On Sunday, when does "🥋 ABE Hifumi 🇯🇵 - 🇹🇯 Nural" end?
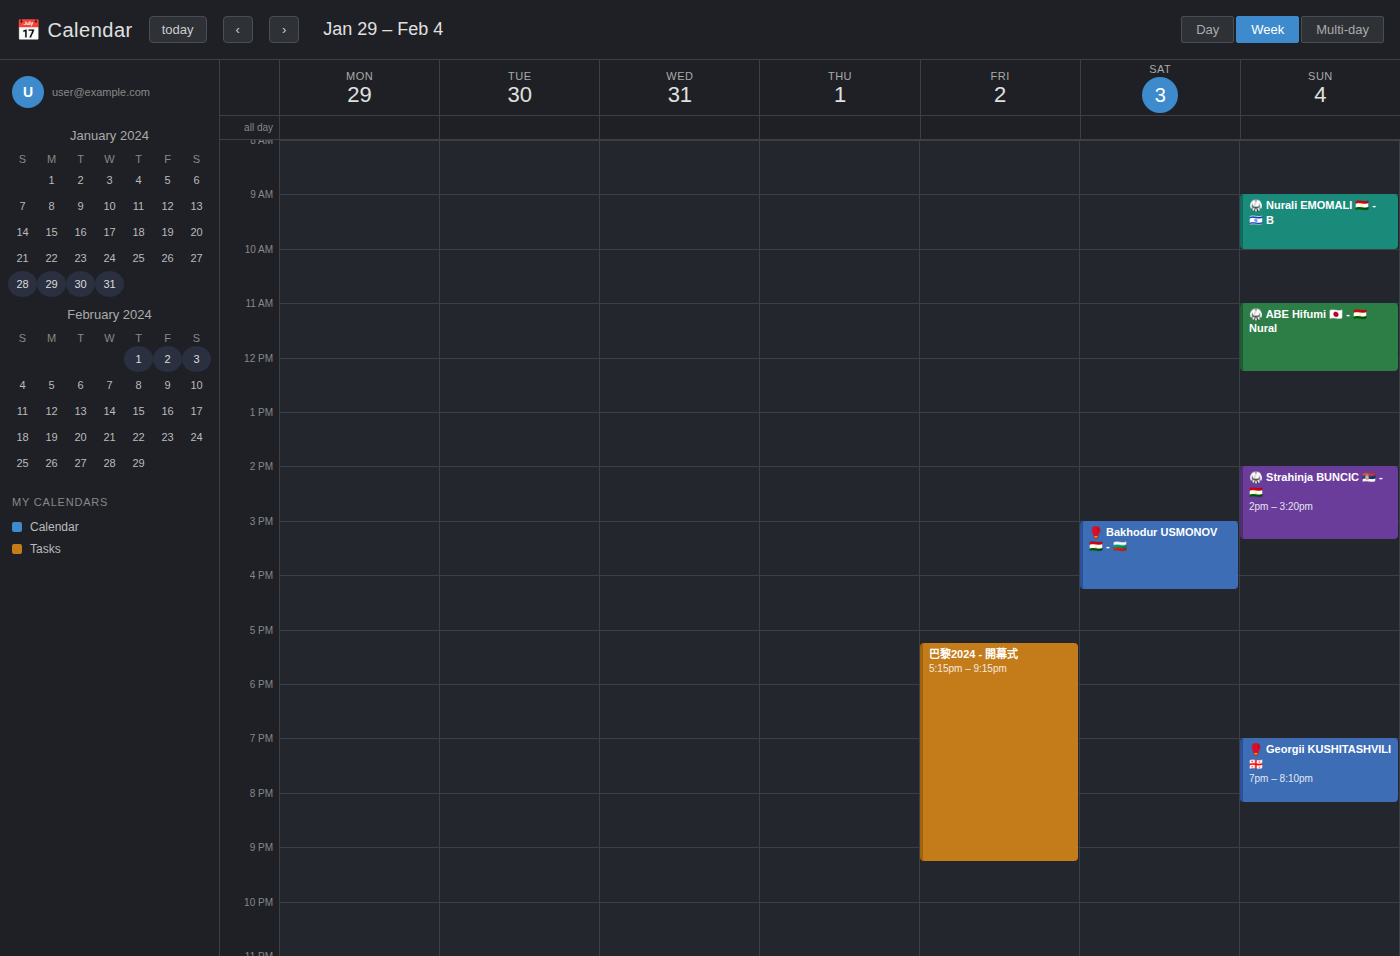
12:15 PM